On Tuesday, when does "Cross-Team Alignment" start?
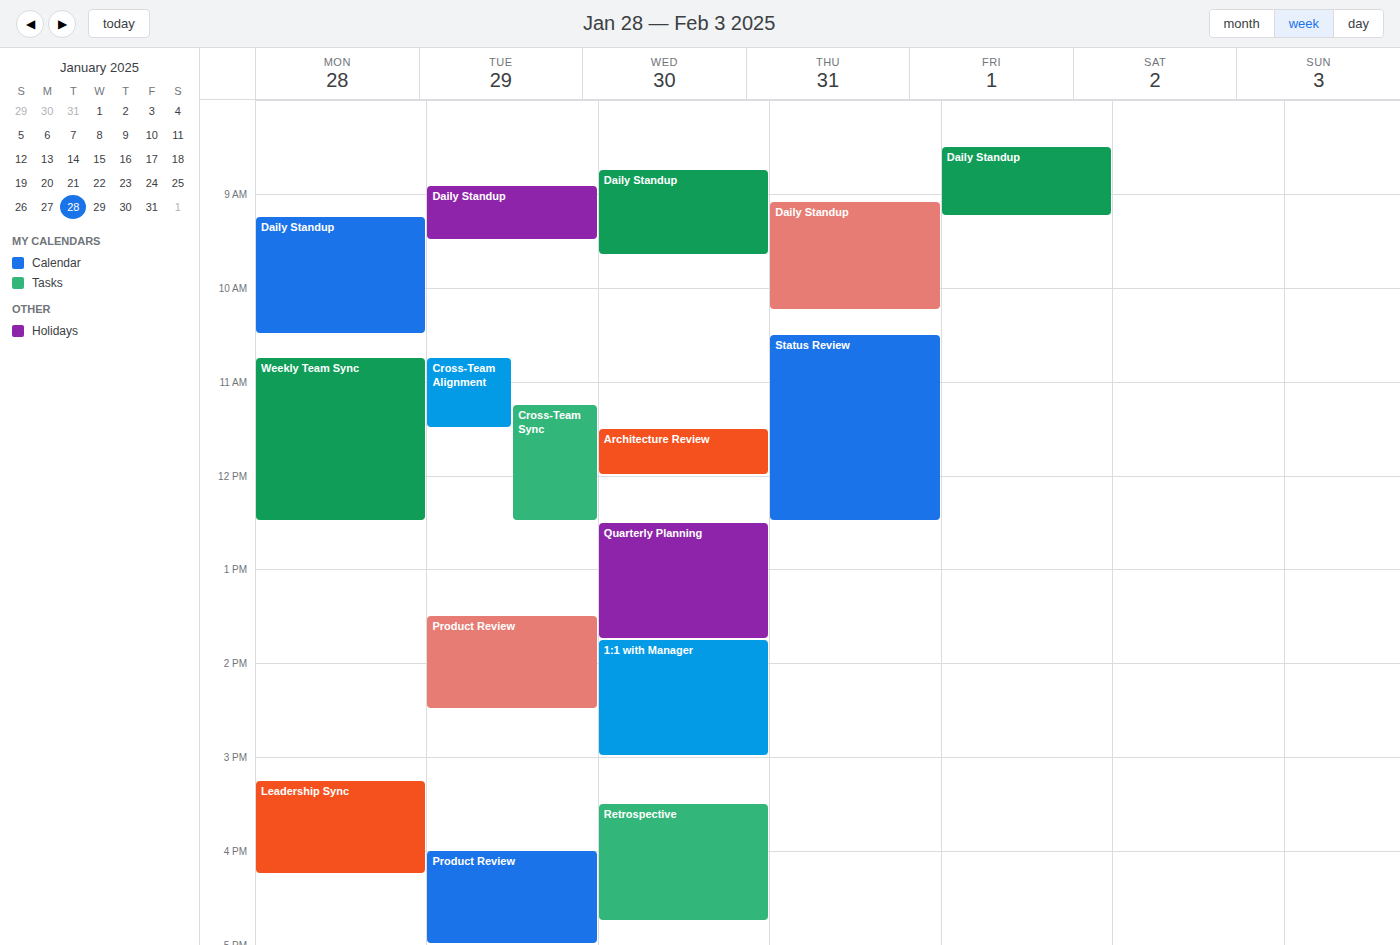
10:45 AM